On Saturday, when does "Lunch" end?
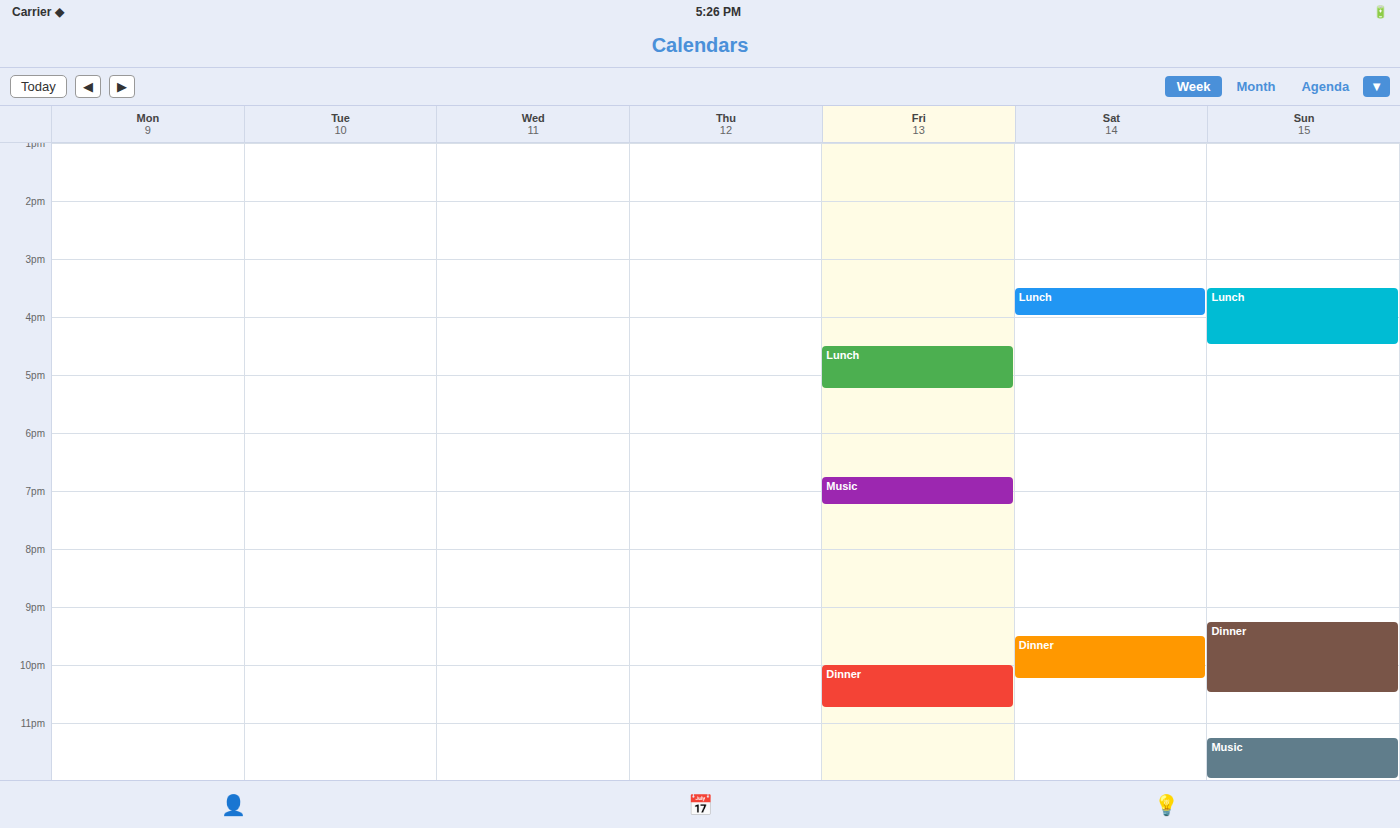
4:00 PM